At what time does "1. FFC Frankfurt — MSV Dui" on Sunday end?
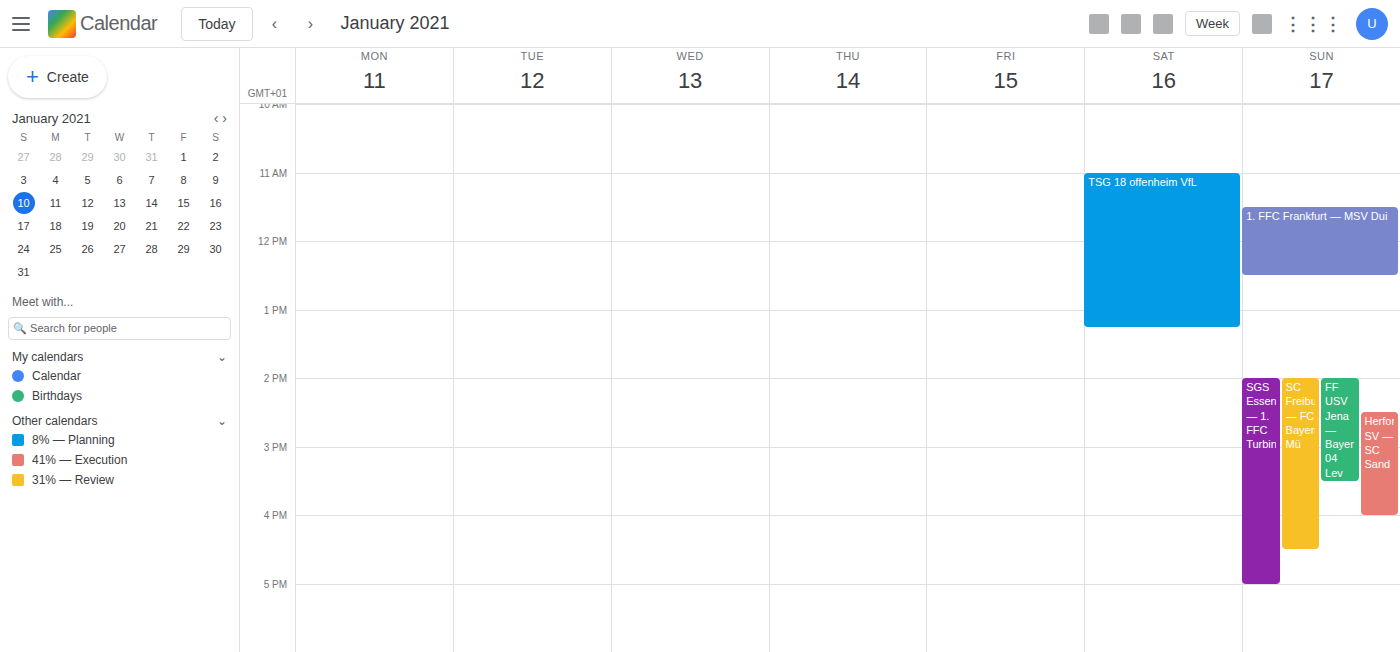
12:30 PM